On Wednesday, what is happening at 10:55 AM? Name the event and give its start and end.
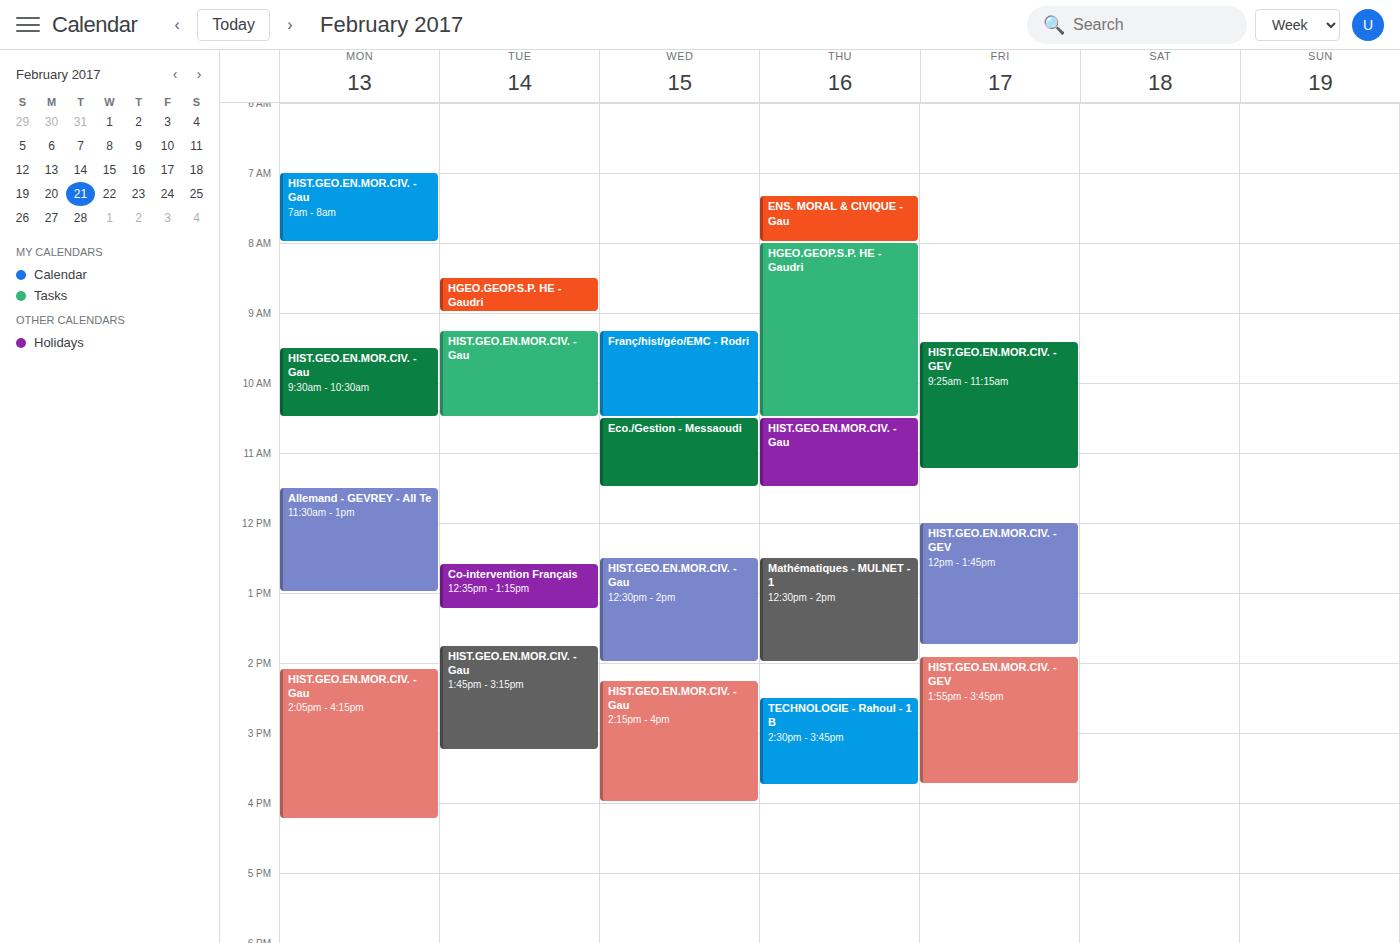
"Eco./Gestion - Messaoudi", 10:30 AM to 11:30 AM